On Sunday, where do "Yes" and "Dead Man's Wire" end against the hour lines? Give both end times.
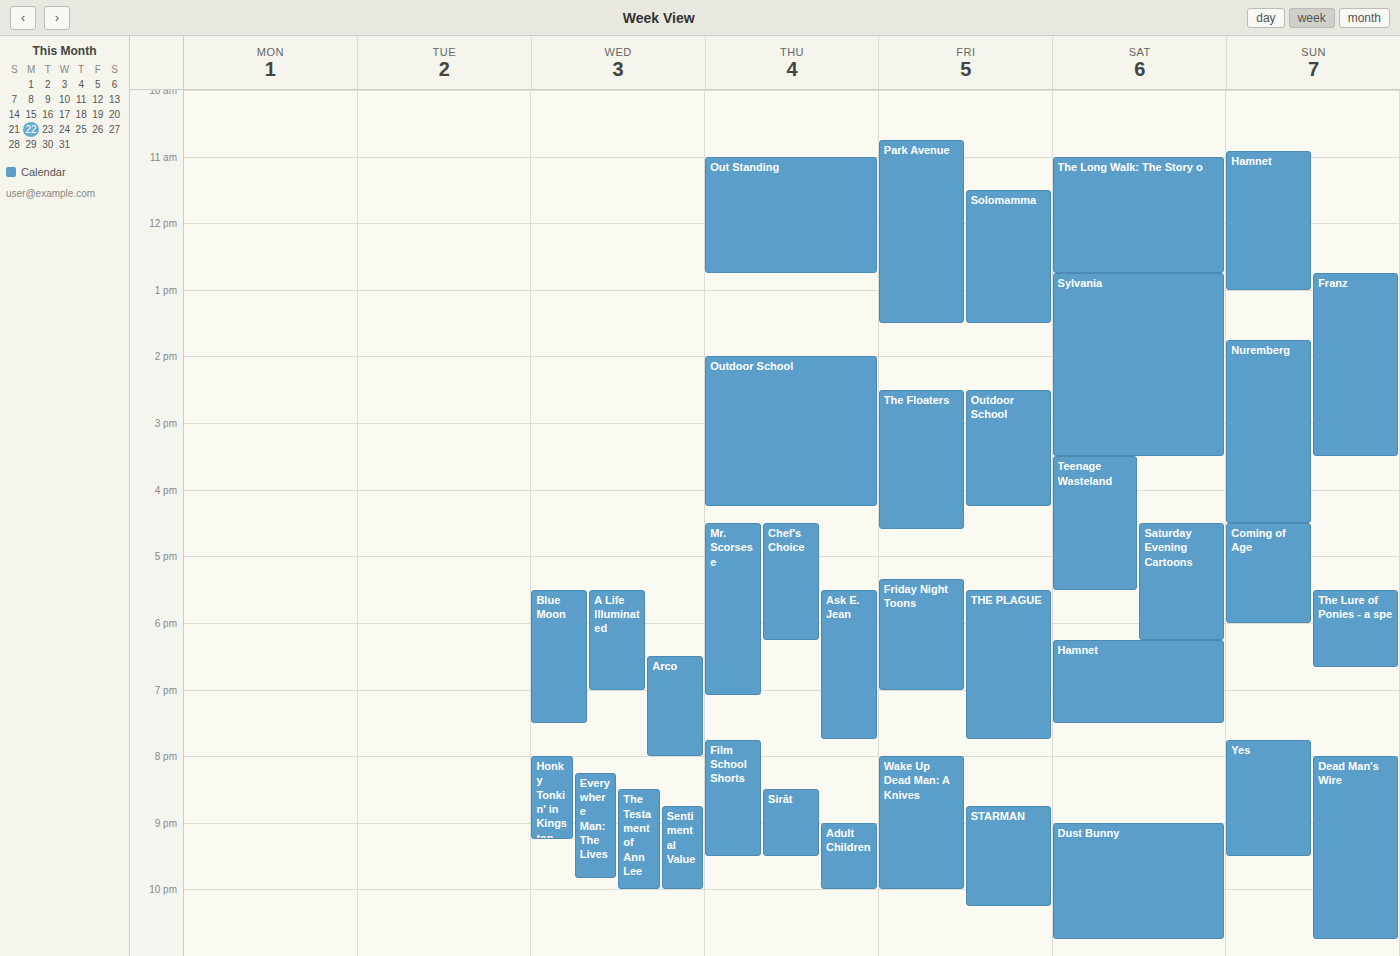
"Yes": 9:30 PM, halfway between the 9 PM and 10 PM lines. "Dead Man's Wire": 10:45 PM, neither: three quarters of the way from the 10 PM line to the 11 PM line.